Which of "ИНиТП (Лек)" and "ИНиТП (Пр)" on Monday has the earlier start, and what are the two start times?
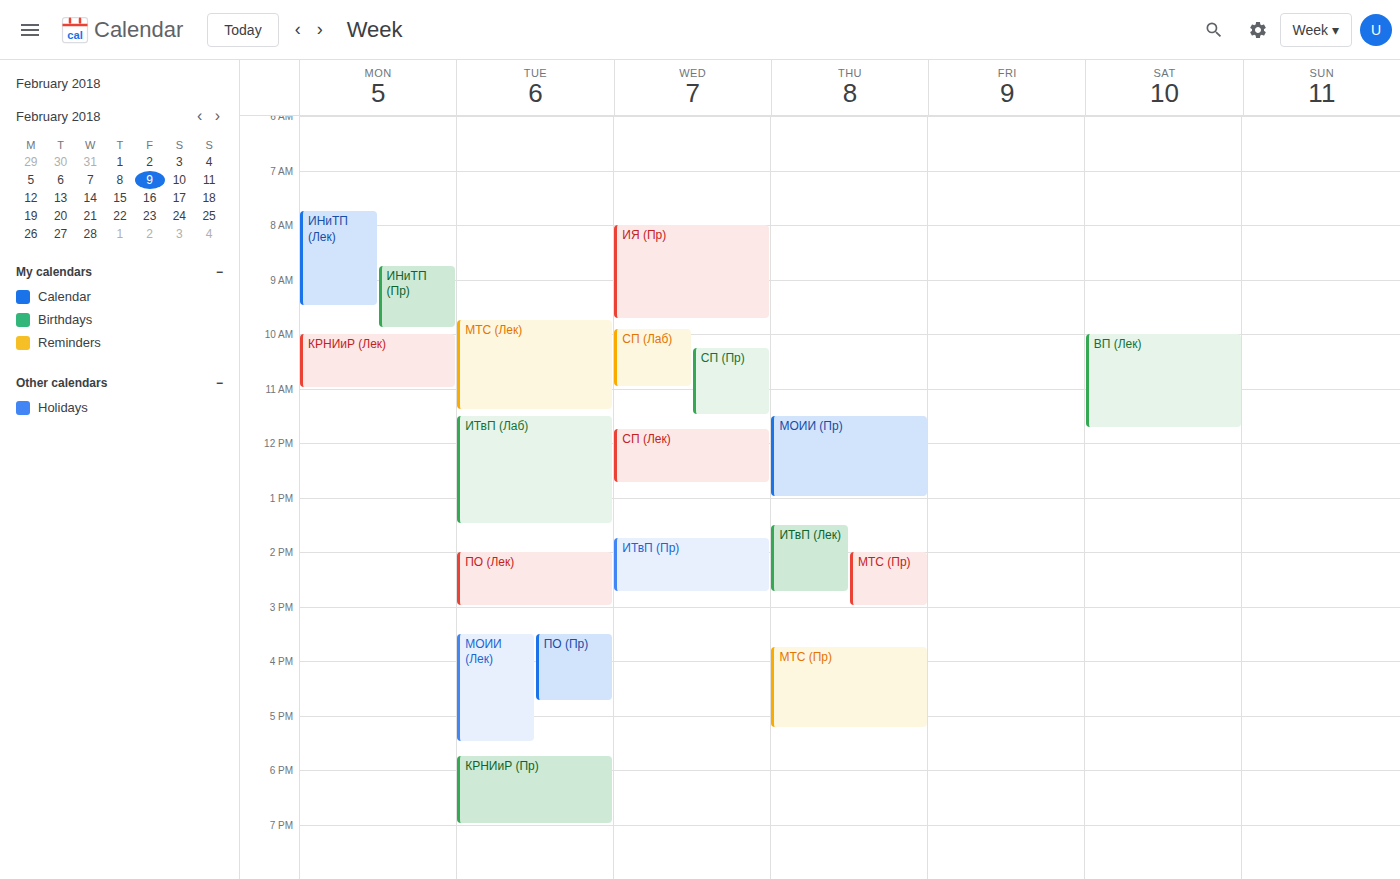
"ИНиТП (Лек)" 7:45 AM; "ИНиТП (Пр)" 8:45 AM.